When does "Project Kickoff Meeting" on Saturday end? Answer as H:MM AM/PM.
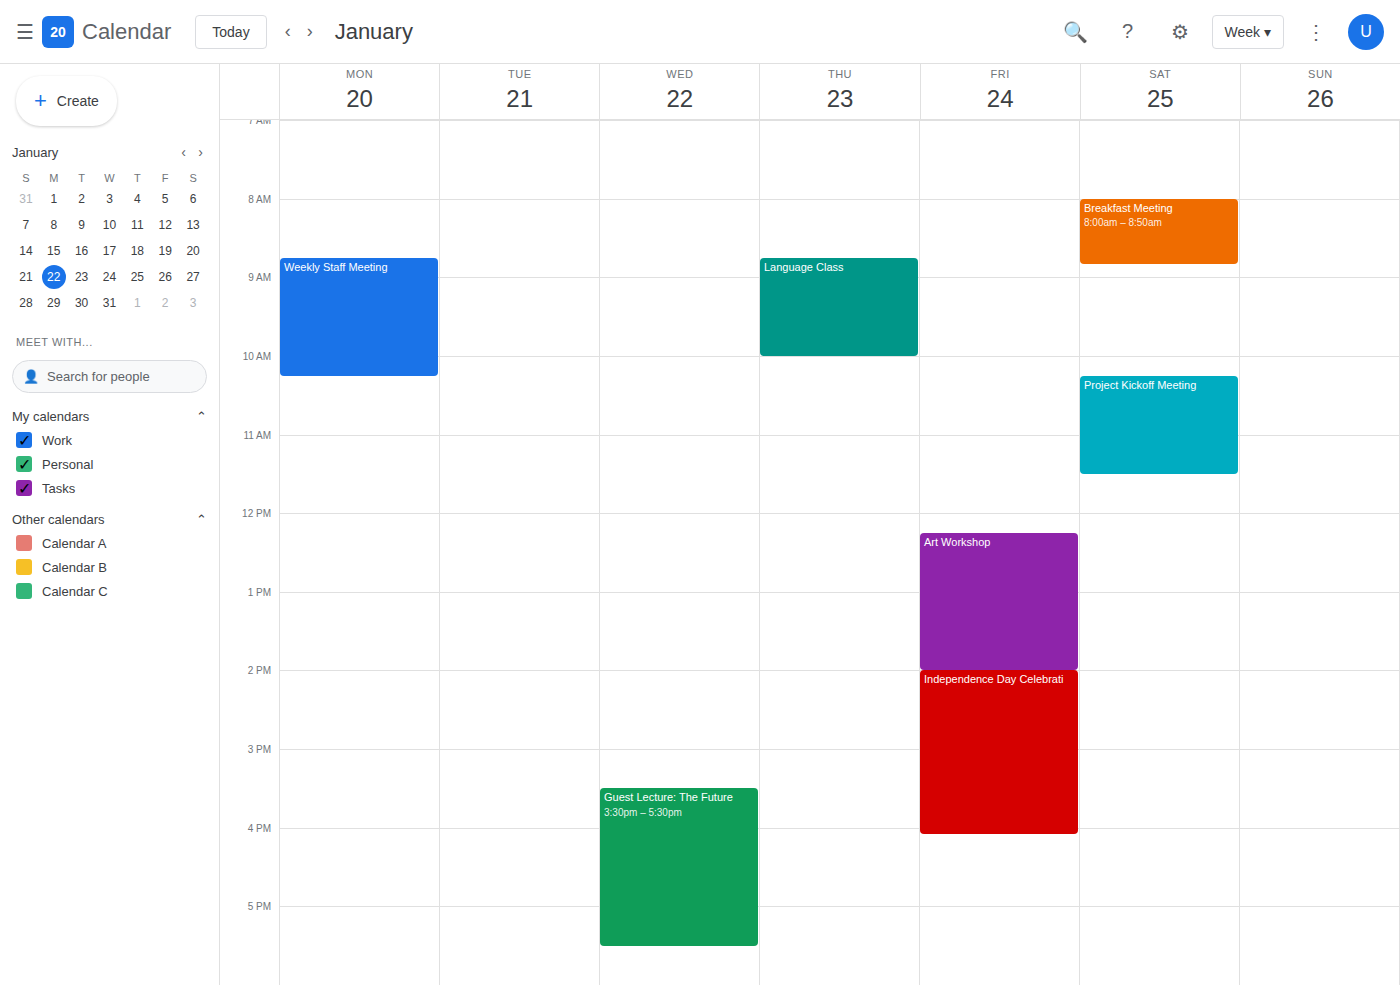
11:30 AM